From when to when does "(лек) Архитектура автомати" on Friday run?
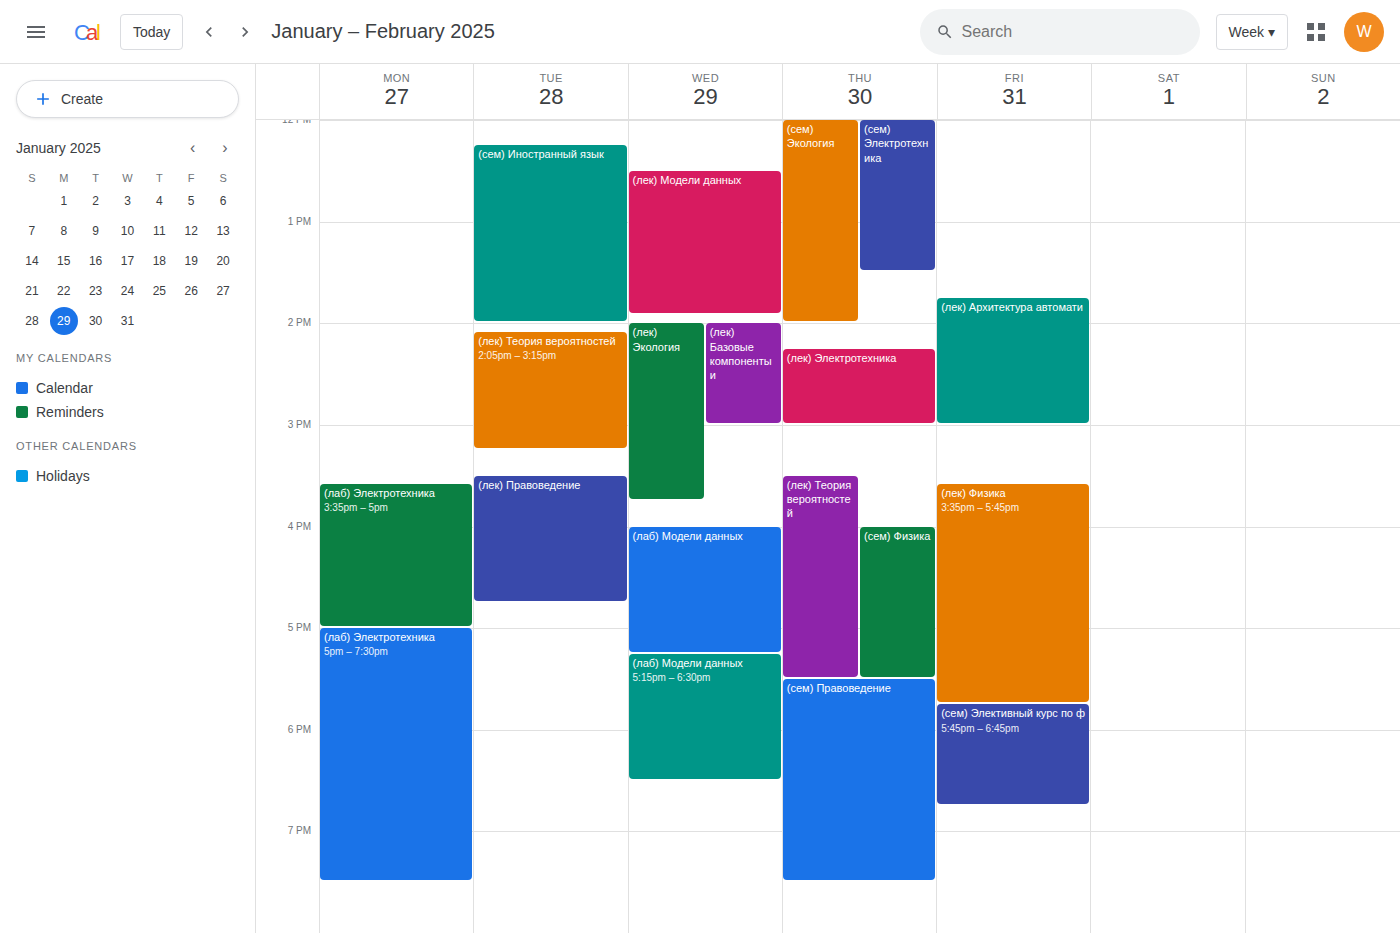
1:45 PM to 3:00 PM